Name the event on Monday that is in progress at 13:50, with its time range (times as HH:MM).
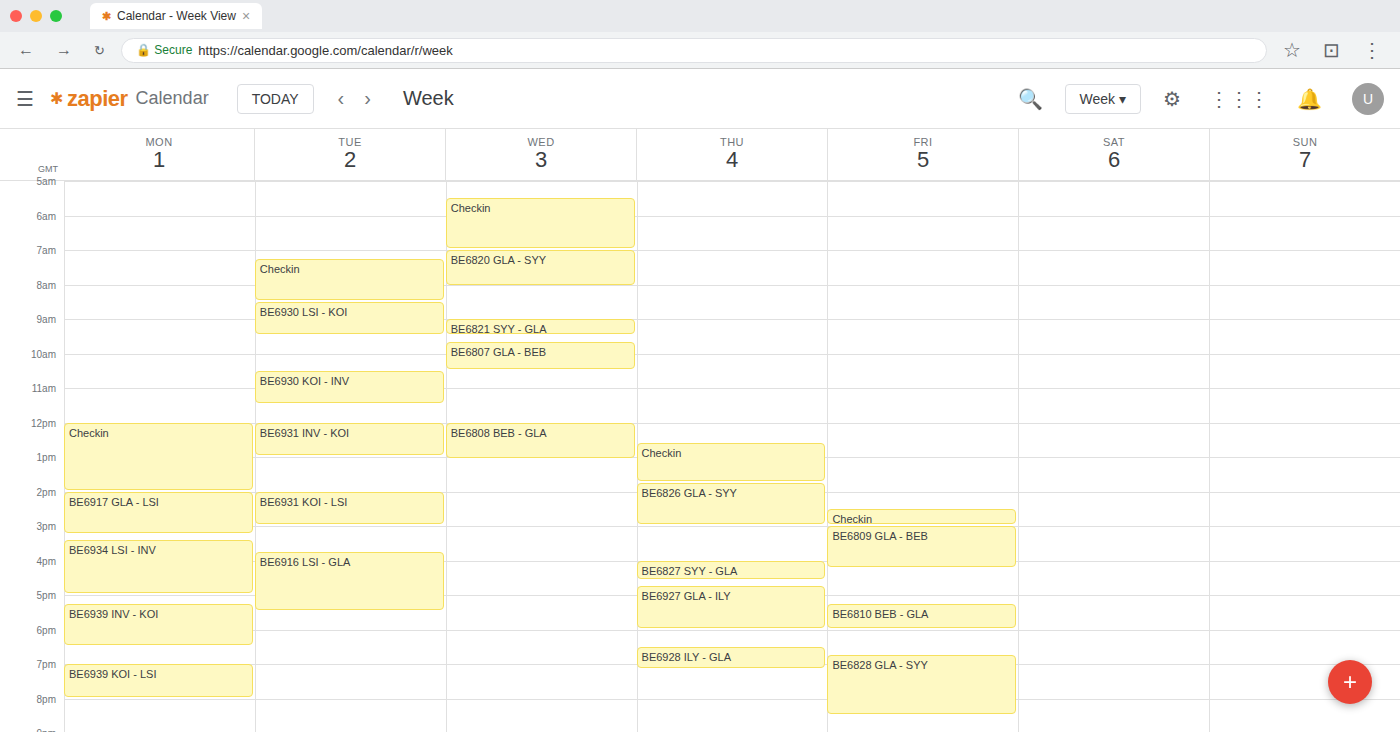
"Checkin", 12:00 to 14:00